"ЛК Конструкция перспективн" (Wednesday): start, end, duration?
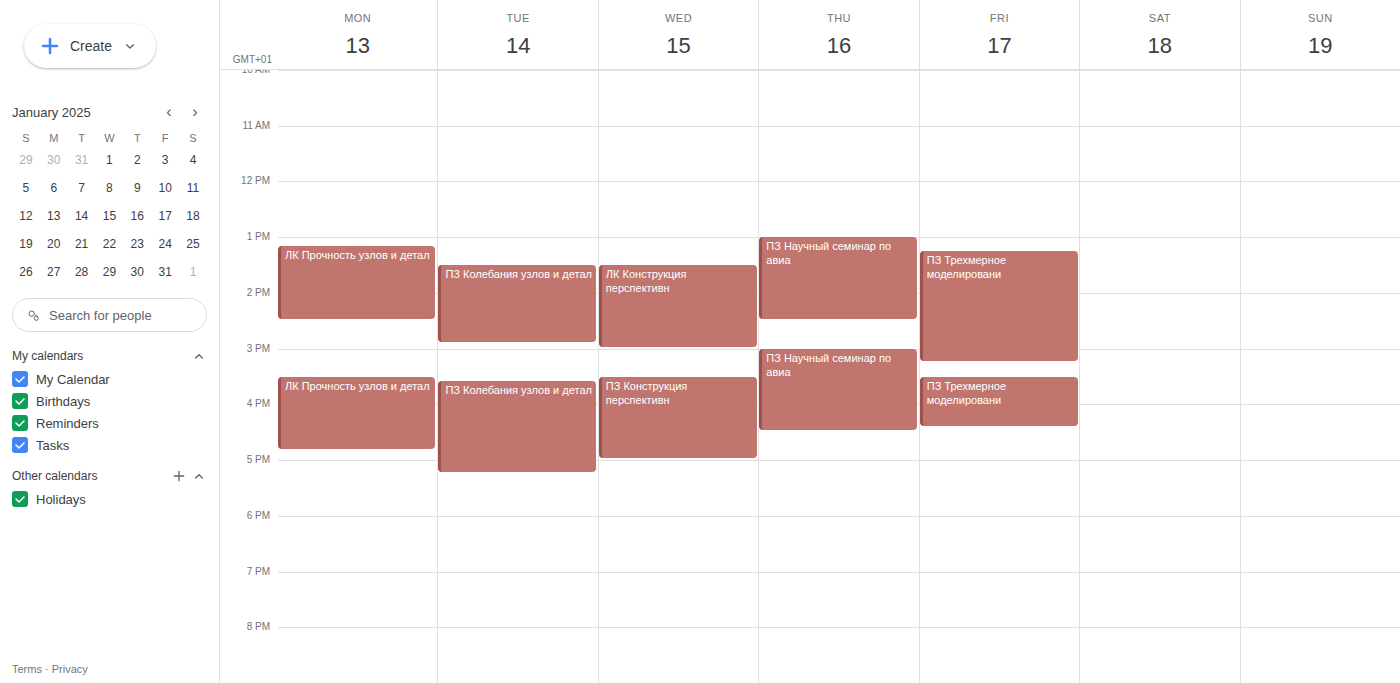
13:30 to 15:00, 1 hour 30 minutes